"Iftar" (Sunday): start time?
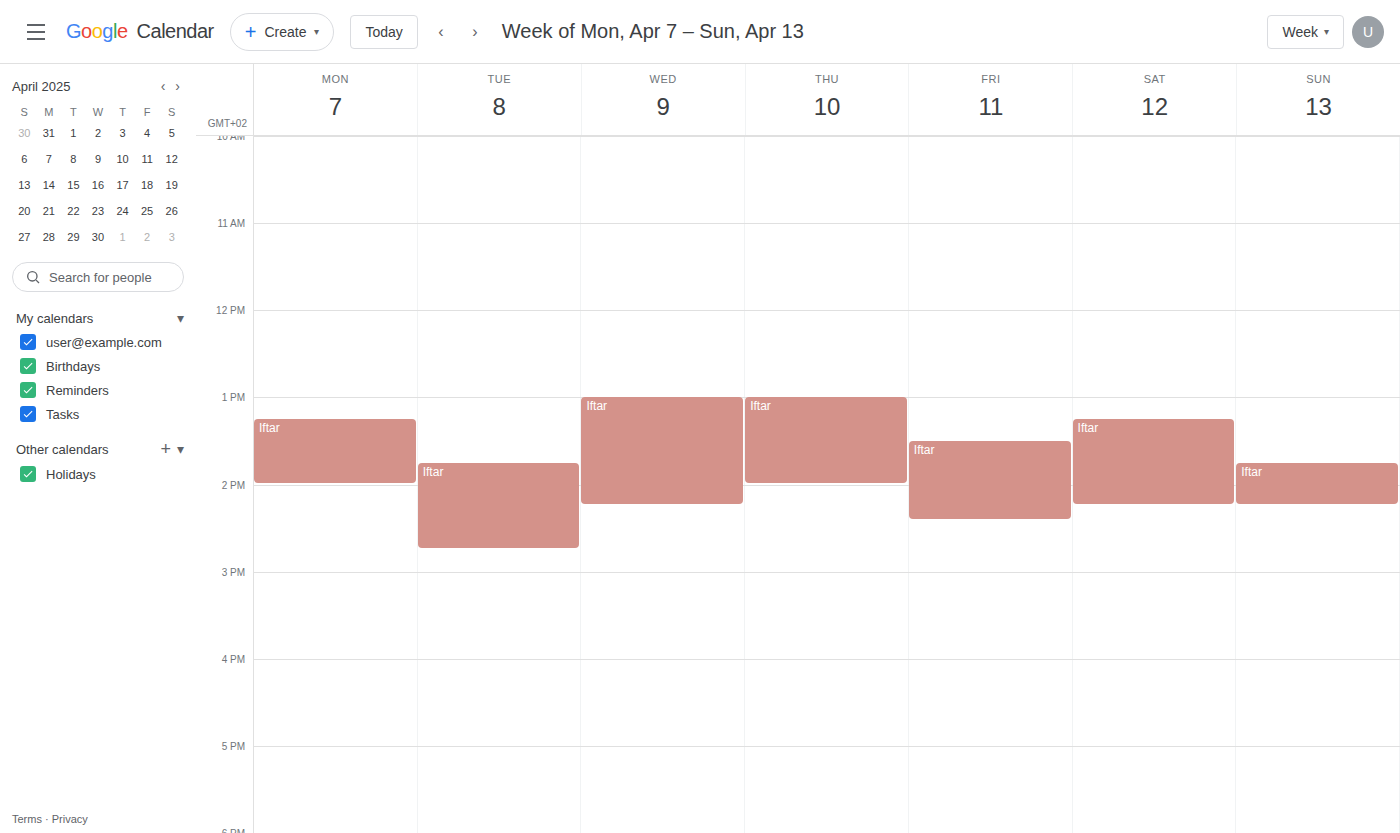
1:45 PM